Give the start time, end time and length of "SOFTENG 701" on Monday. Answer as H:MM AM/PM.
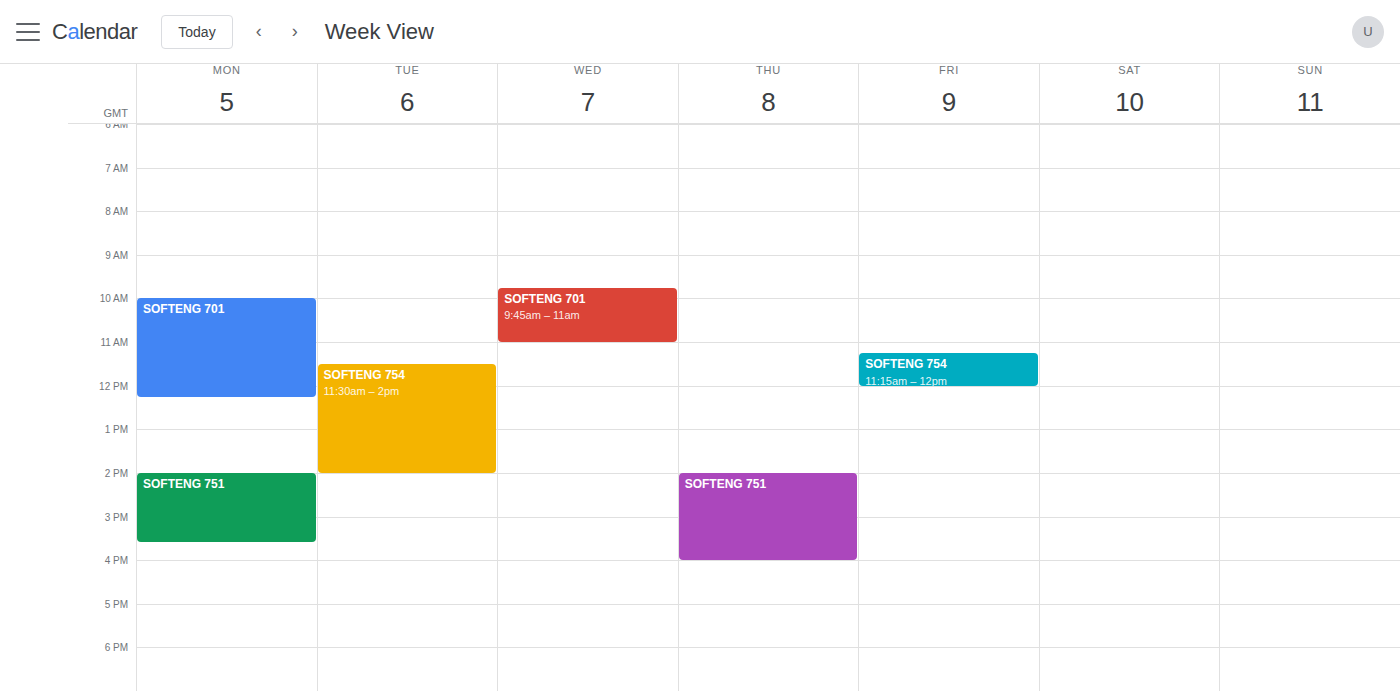
10:00 AM to 12:15 PM, 2 hours 15 minutes